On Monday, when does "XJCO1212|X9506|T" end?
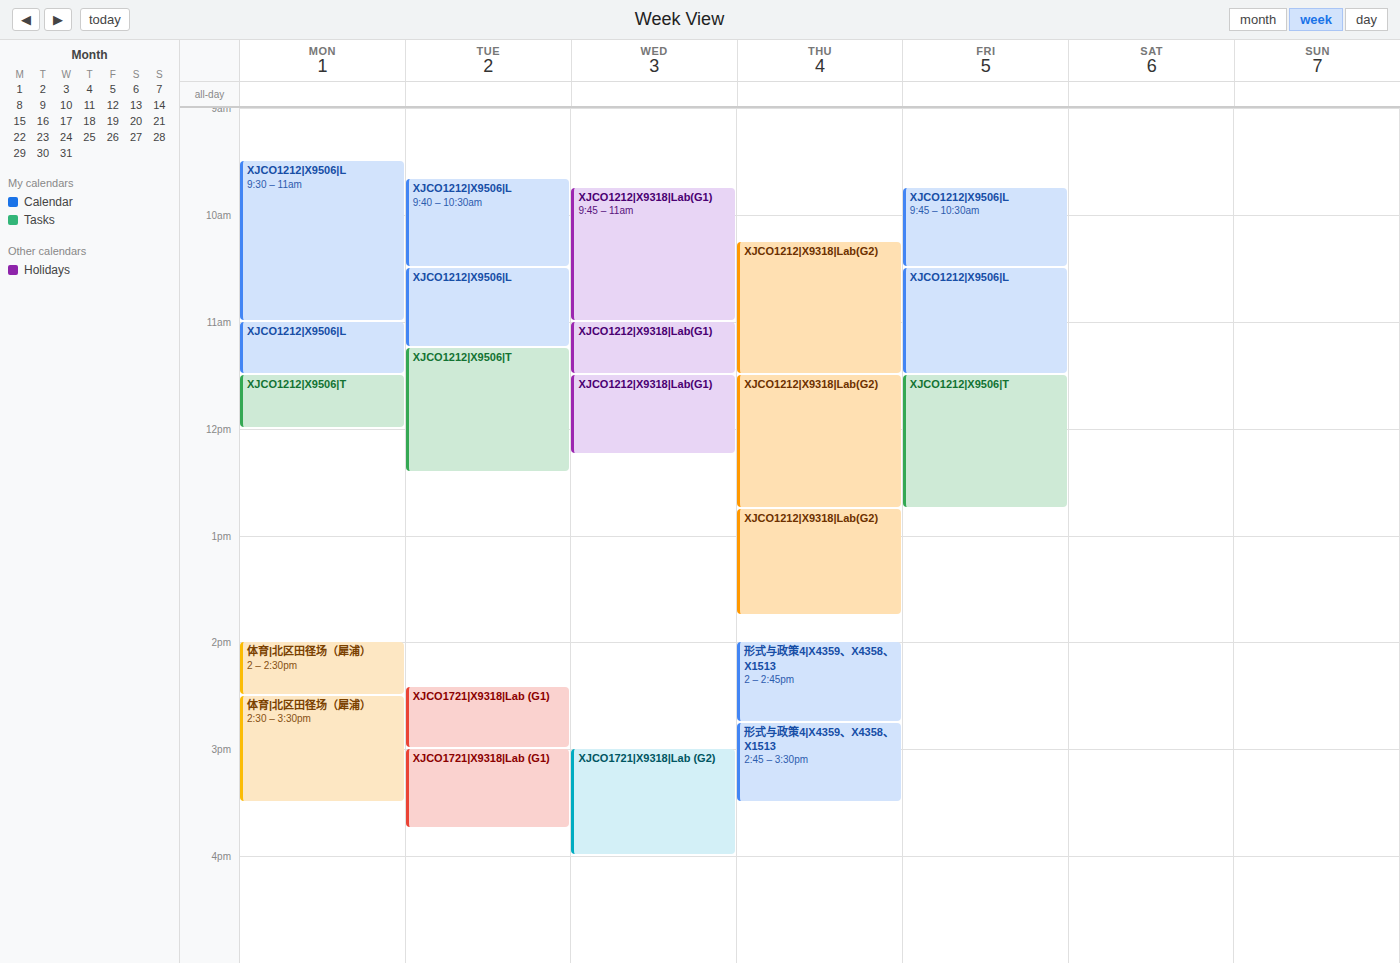
12:00 PM